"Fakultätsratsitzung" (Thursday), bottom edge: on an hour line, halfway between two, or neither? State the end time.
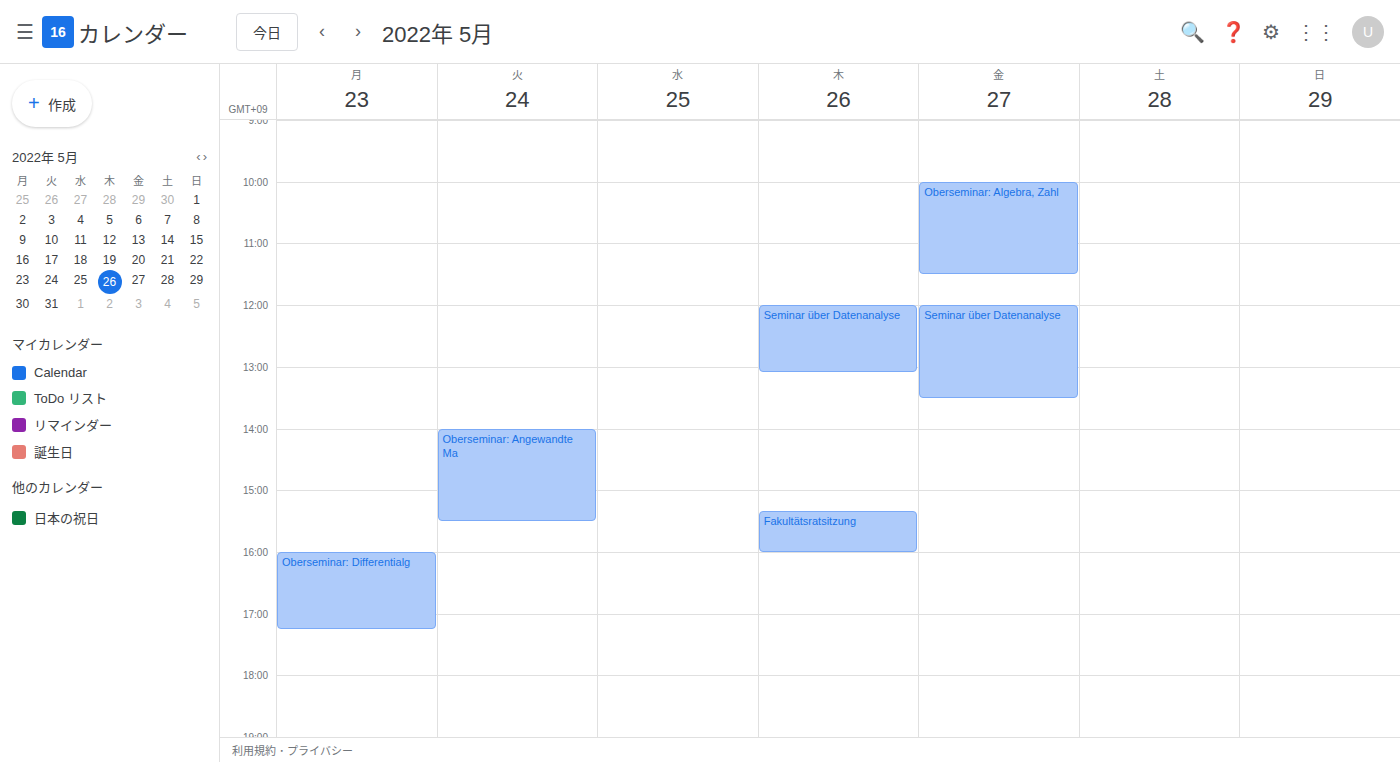
4:00 PM -- exactly on the 4 PM line.